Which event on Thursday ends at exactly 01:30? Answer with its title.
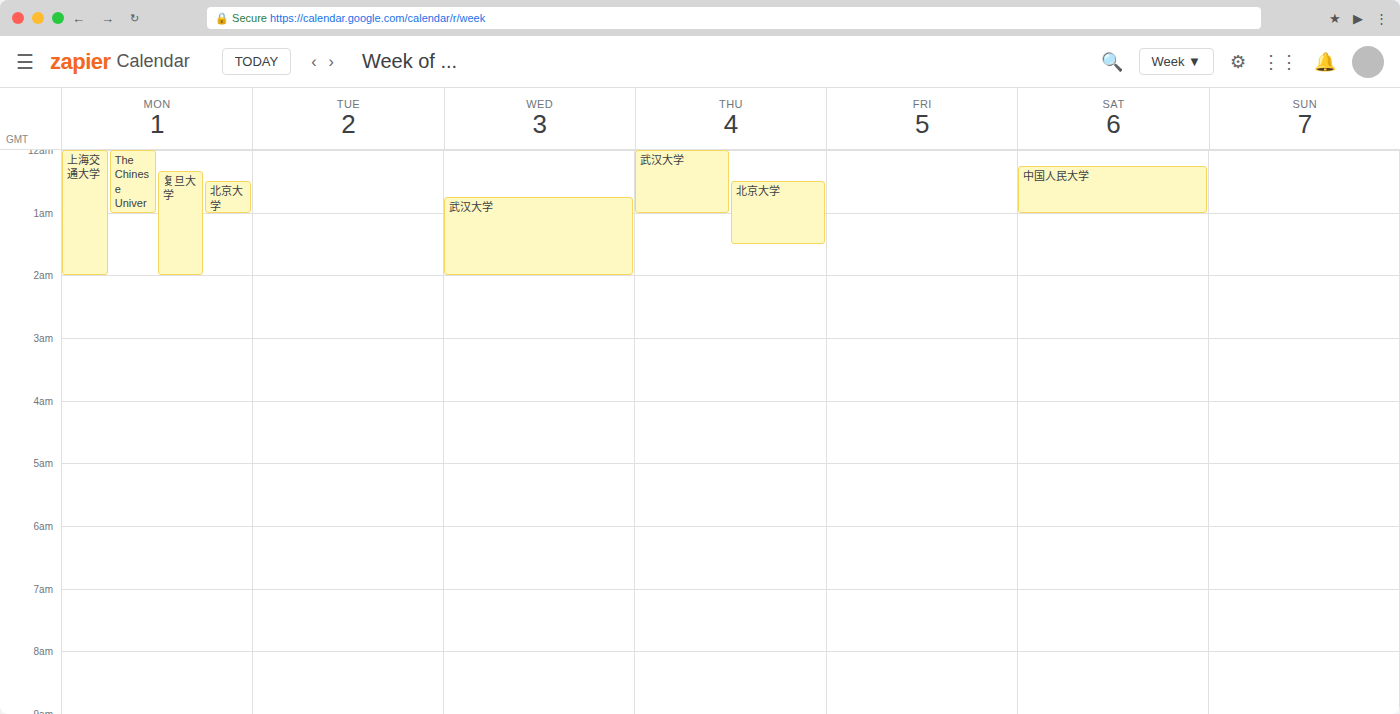
"北京大学"